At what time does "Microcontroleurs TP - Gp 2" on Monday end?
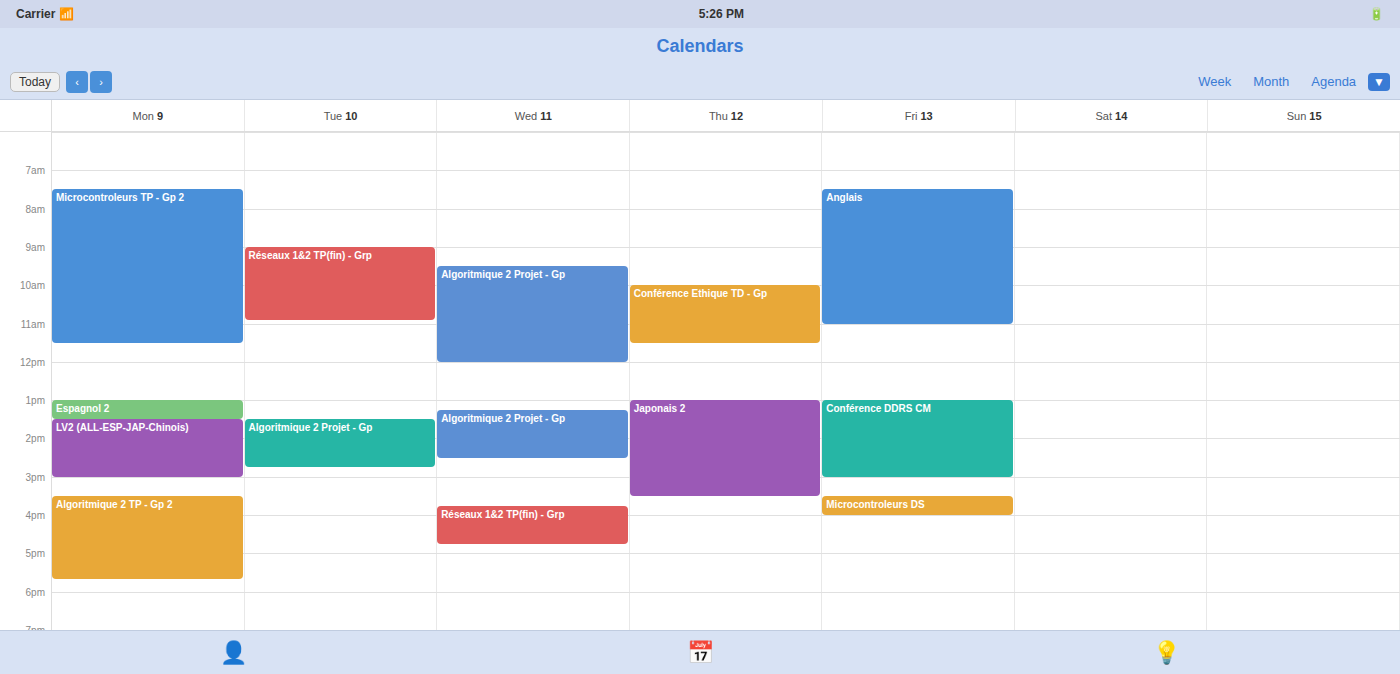
11:30 AM